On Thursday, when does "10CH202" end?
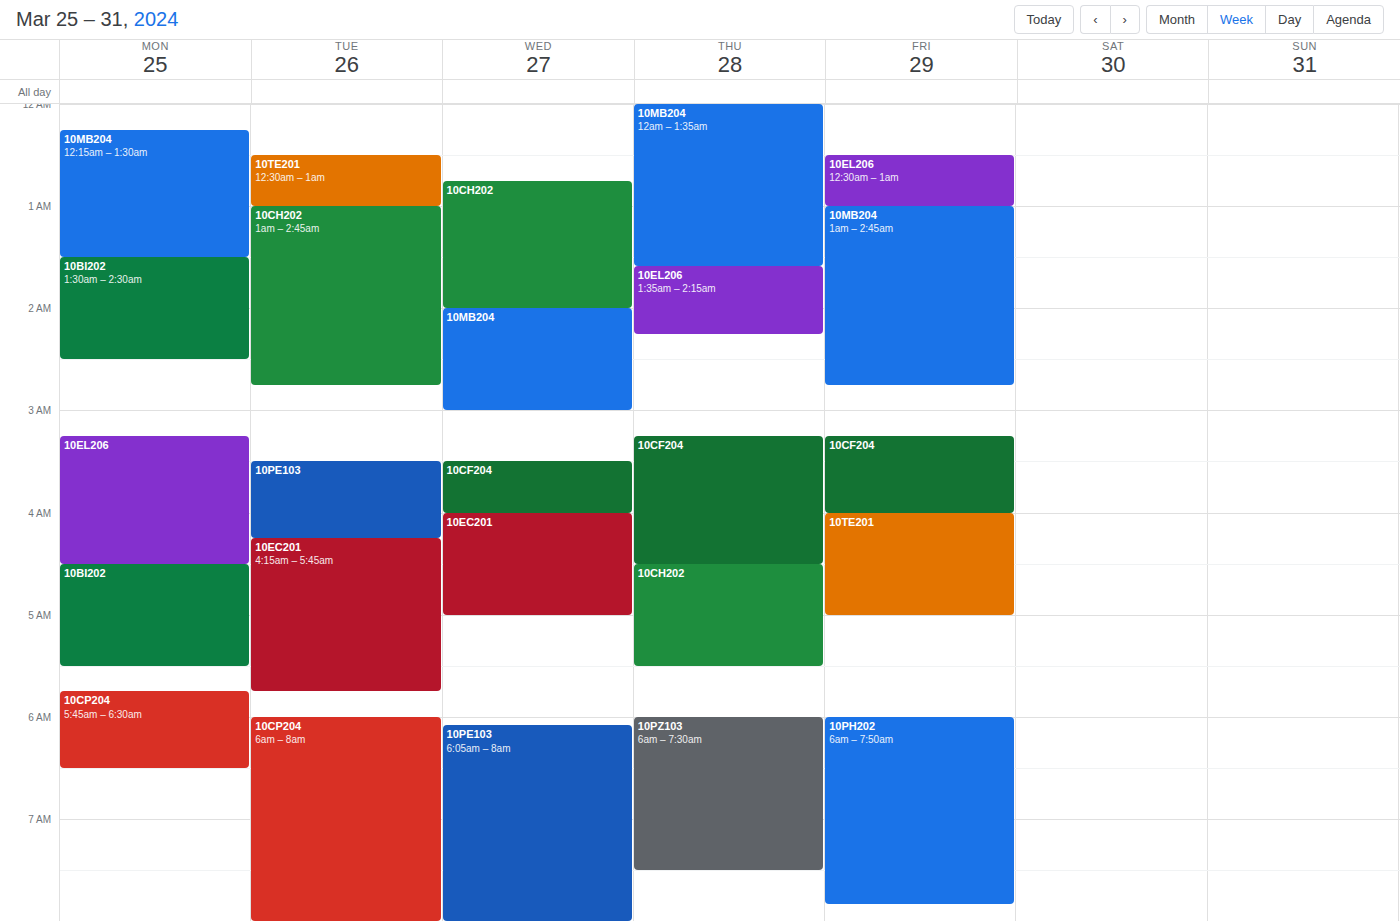
5:30 AM